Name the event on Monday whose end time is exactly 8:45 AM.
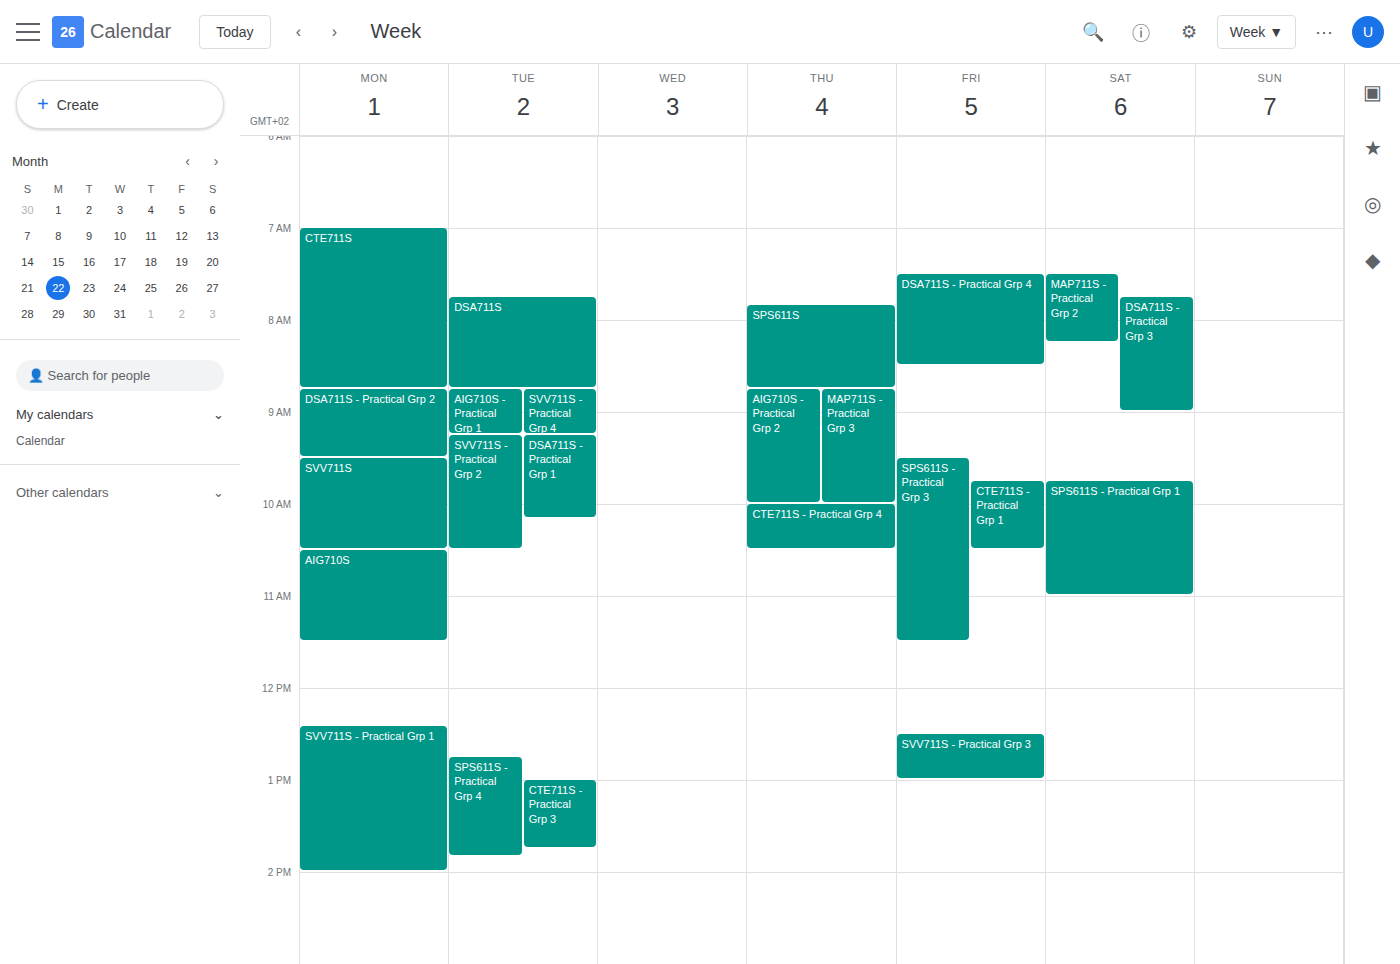
"CTE711S"